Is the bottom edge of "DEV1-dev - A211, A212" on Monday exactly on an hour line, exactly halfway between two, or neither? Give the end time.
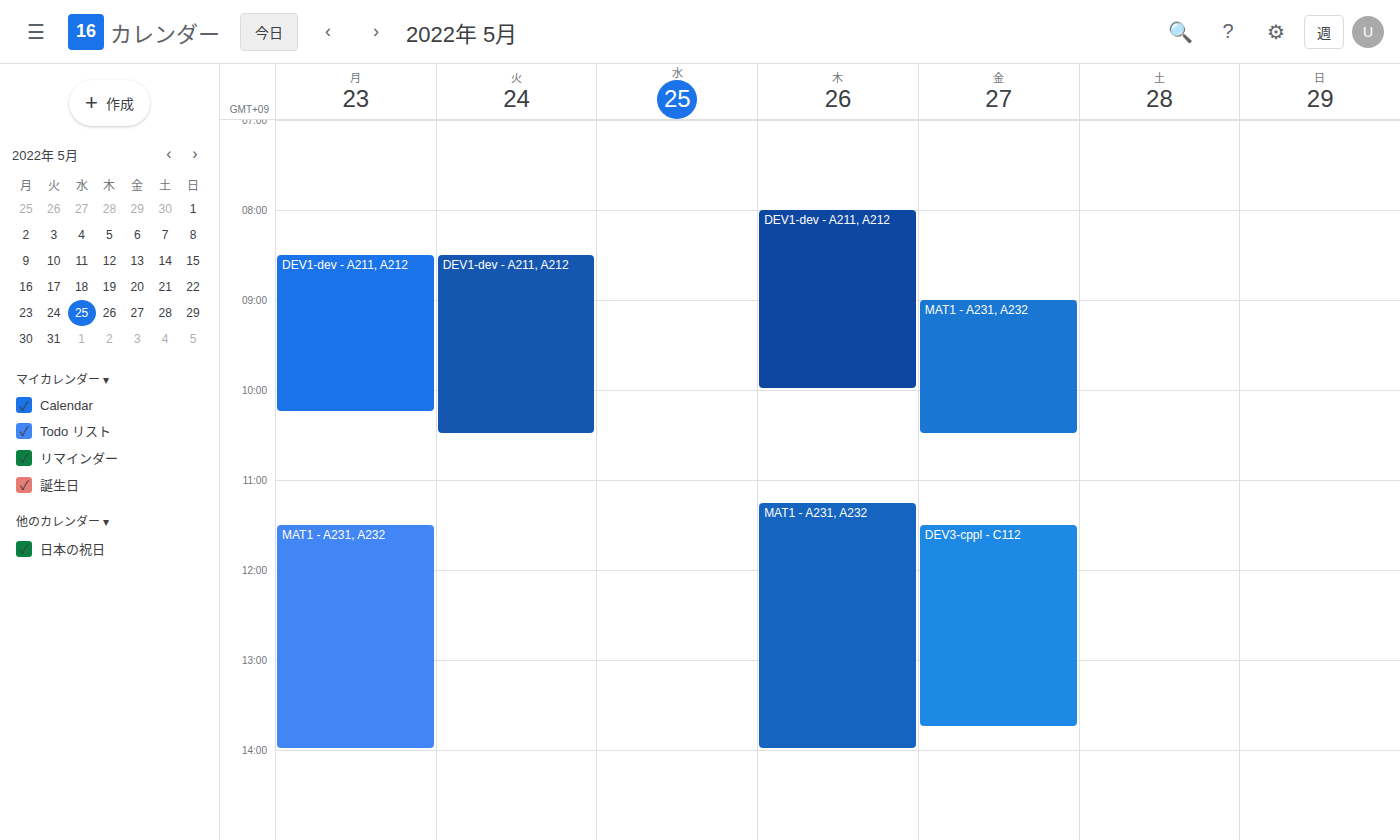
10:15 AM -- neither: a quarter of the way from the 10 AM line to the 11 AM line.